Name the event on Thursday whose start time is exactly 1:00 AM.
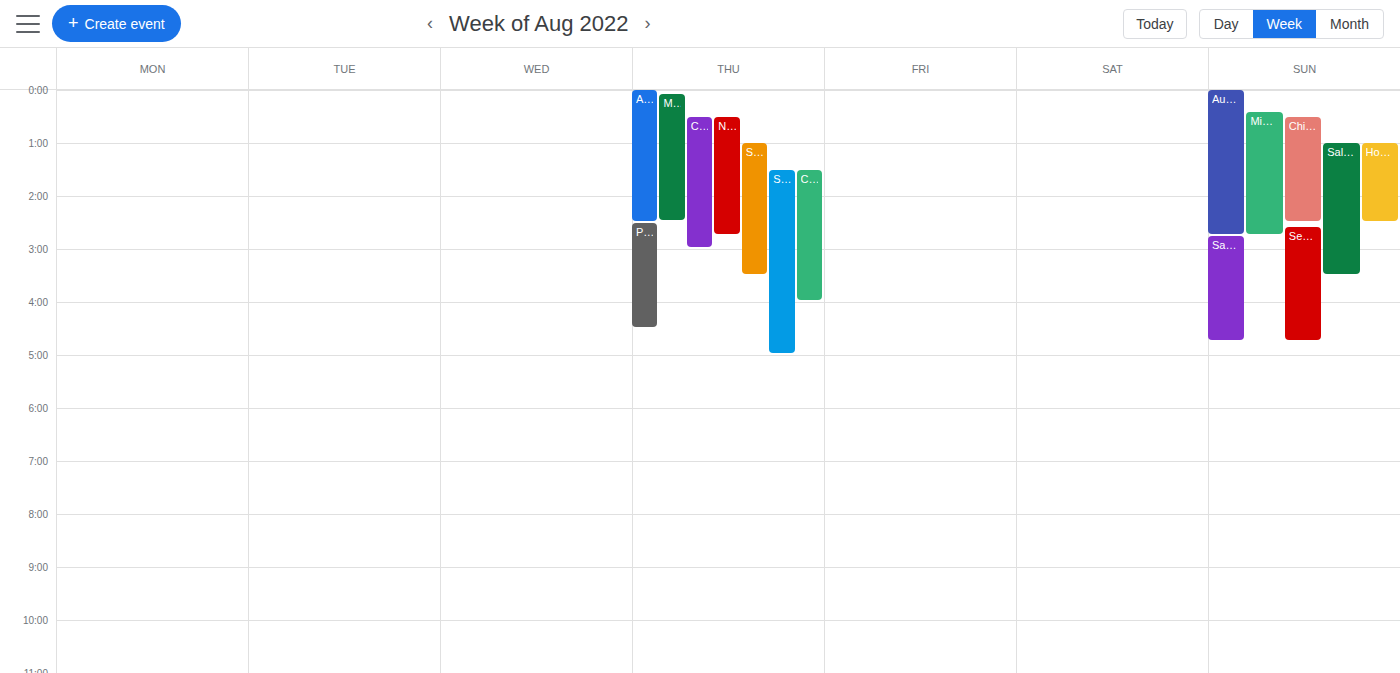
"St. Louis v LAFC"